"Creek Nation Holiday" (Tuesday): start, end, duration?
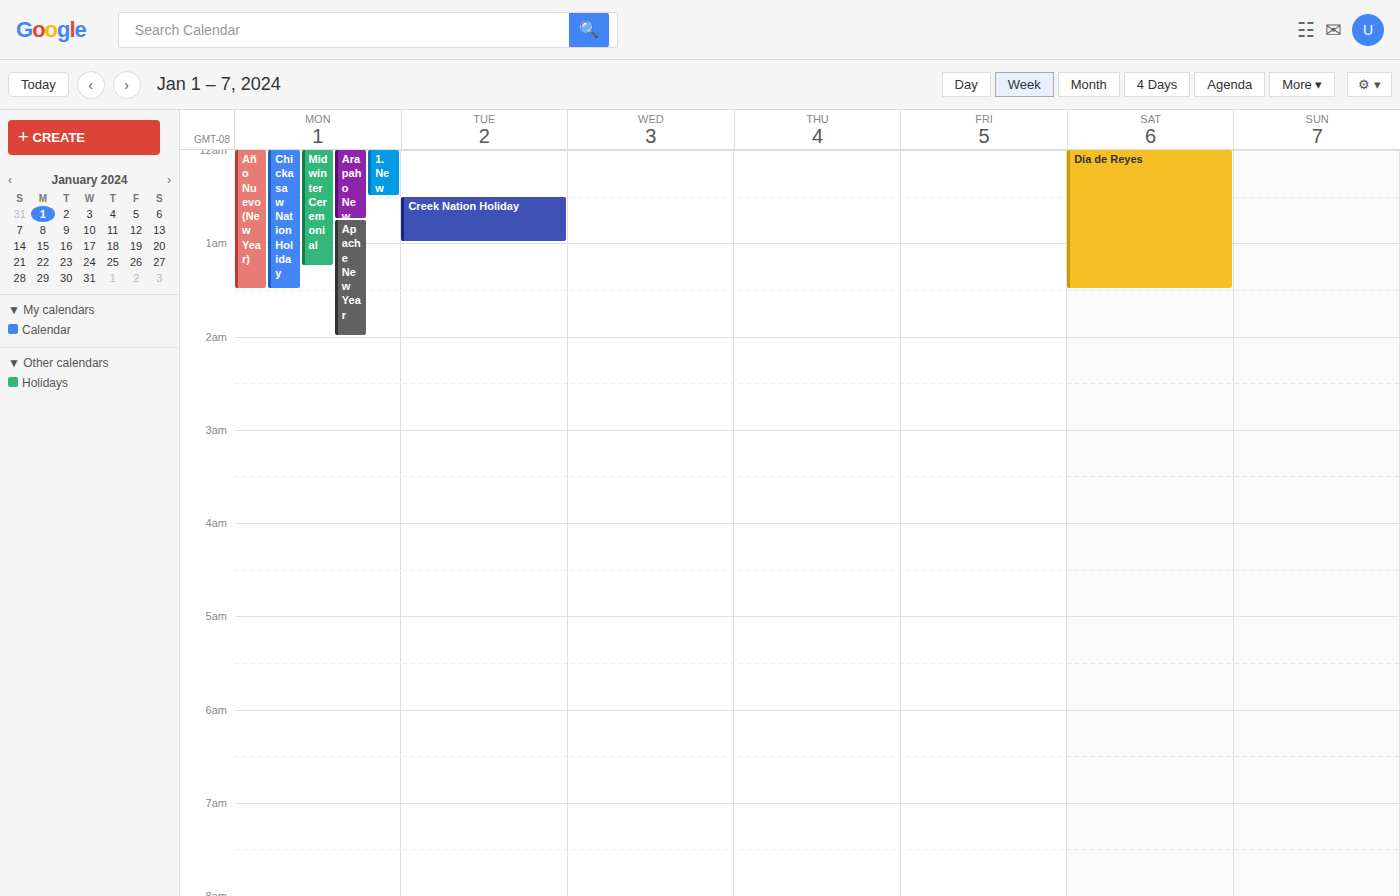
12:30 AM to 1:00 AM, 30 minutes